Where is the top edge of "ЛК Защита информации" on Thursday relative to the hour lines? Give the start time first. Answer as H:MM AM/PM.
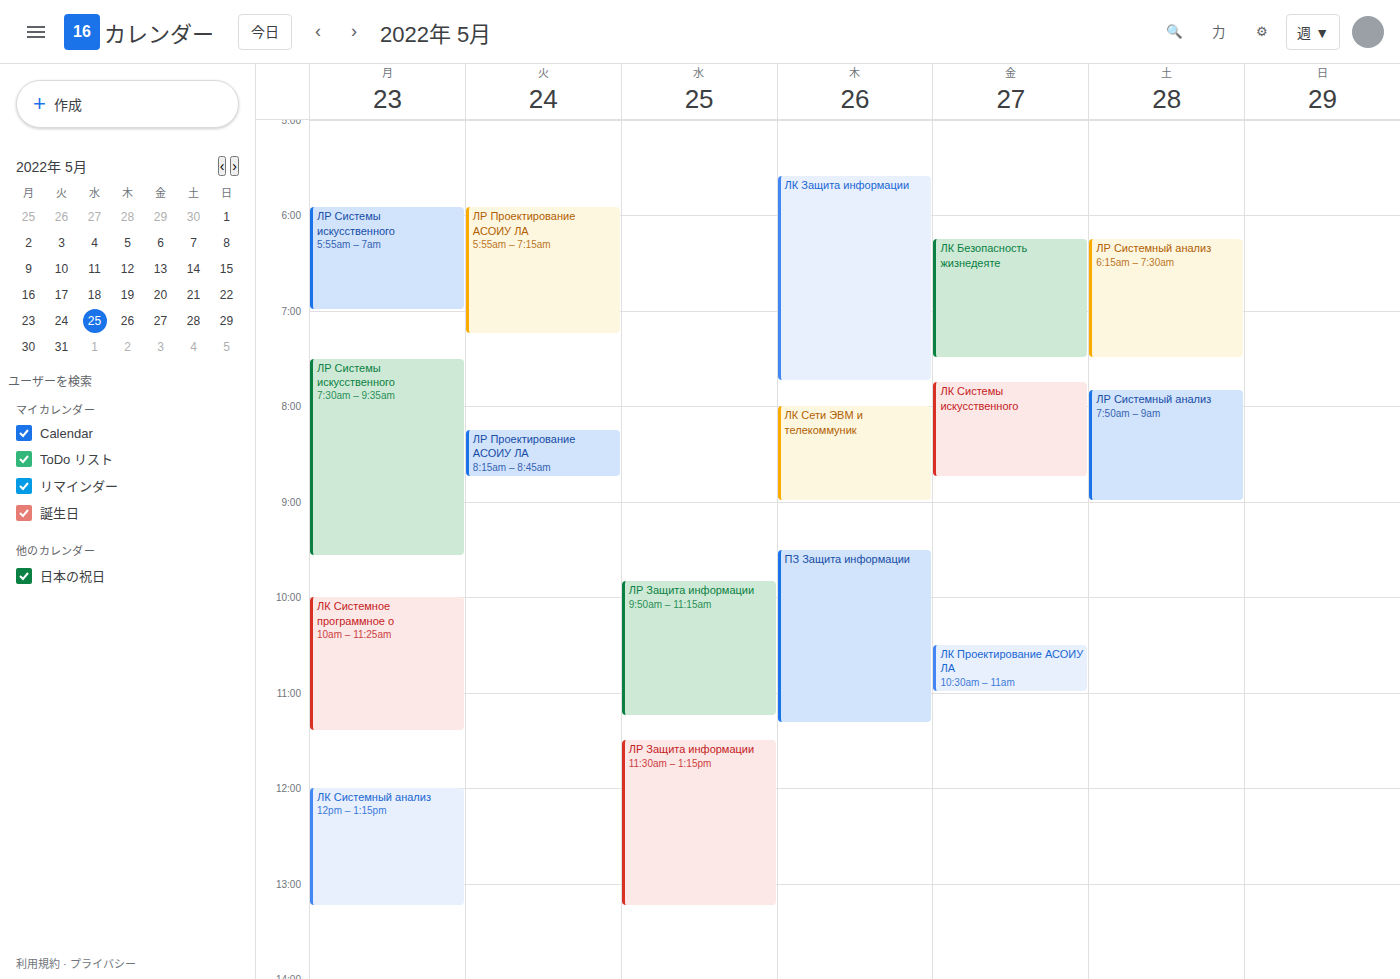
5:35 AM -- neither: 35 minutes below the 5 AM line and 25 minutes above the 6 AM line.